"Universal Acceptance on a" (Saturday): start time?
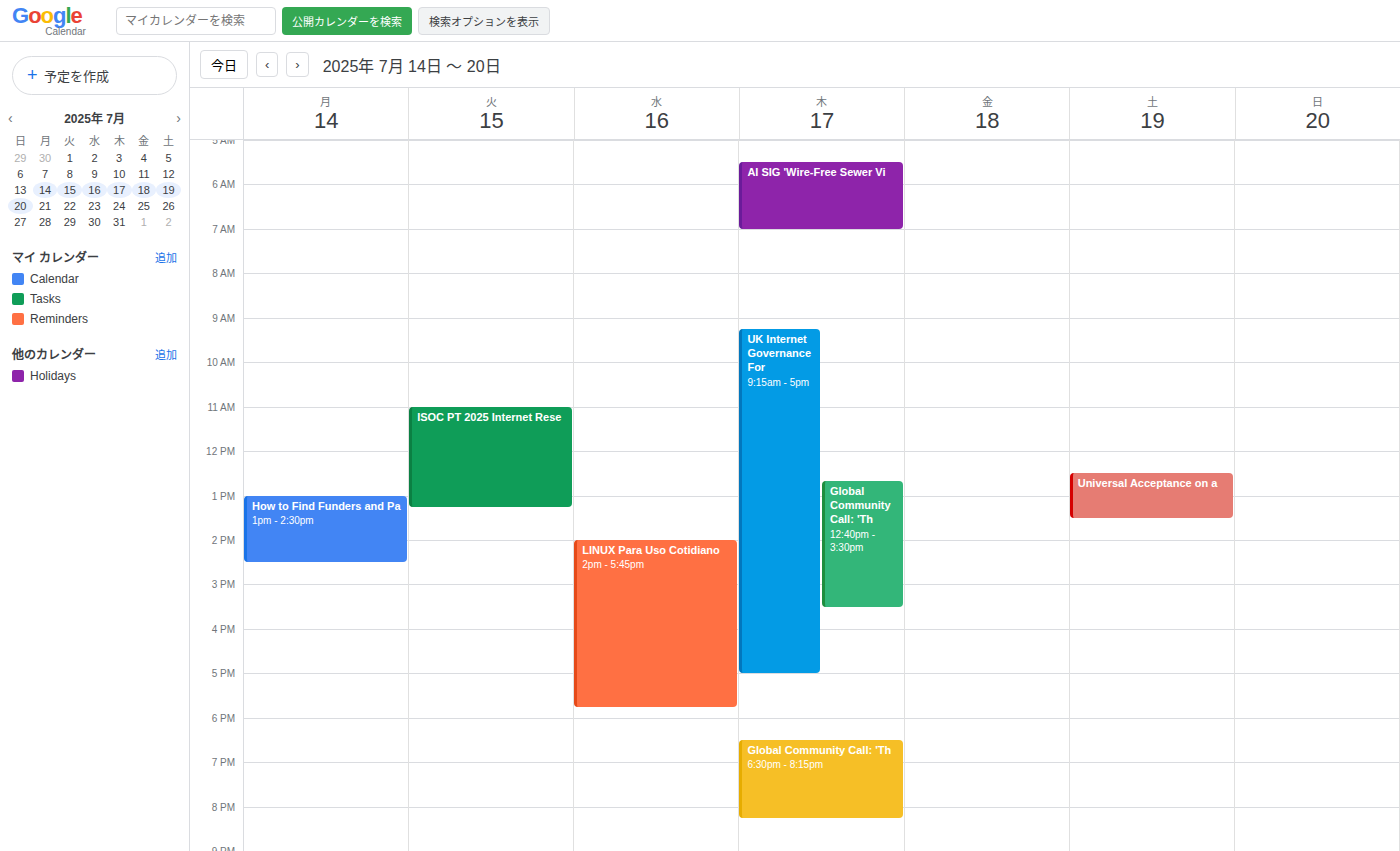
12:30 PM